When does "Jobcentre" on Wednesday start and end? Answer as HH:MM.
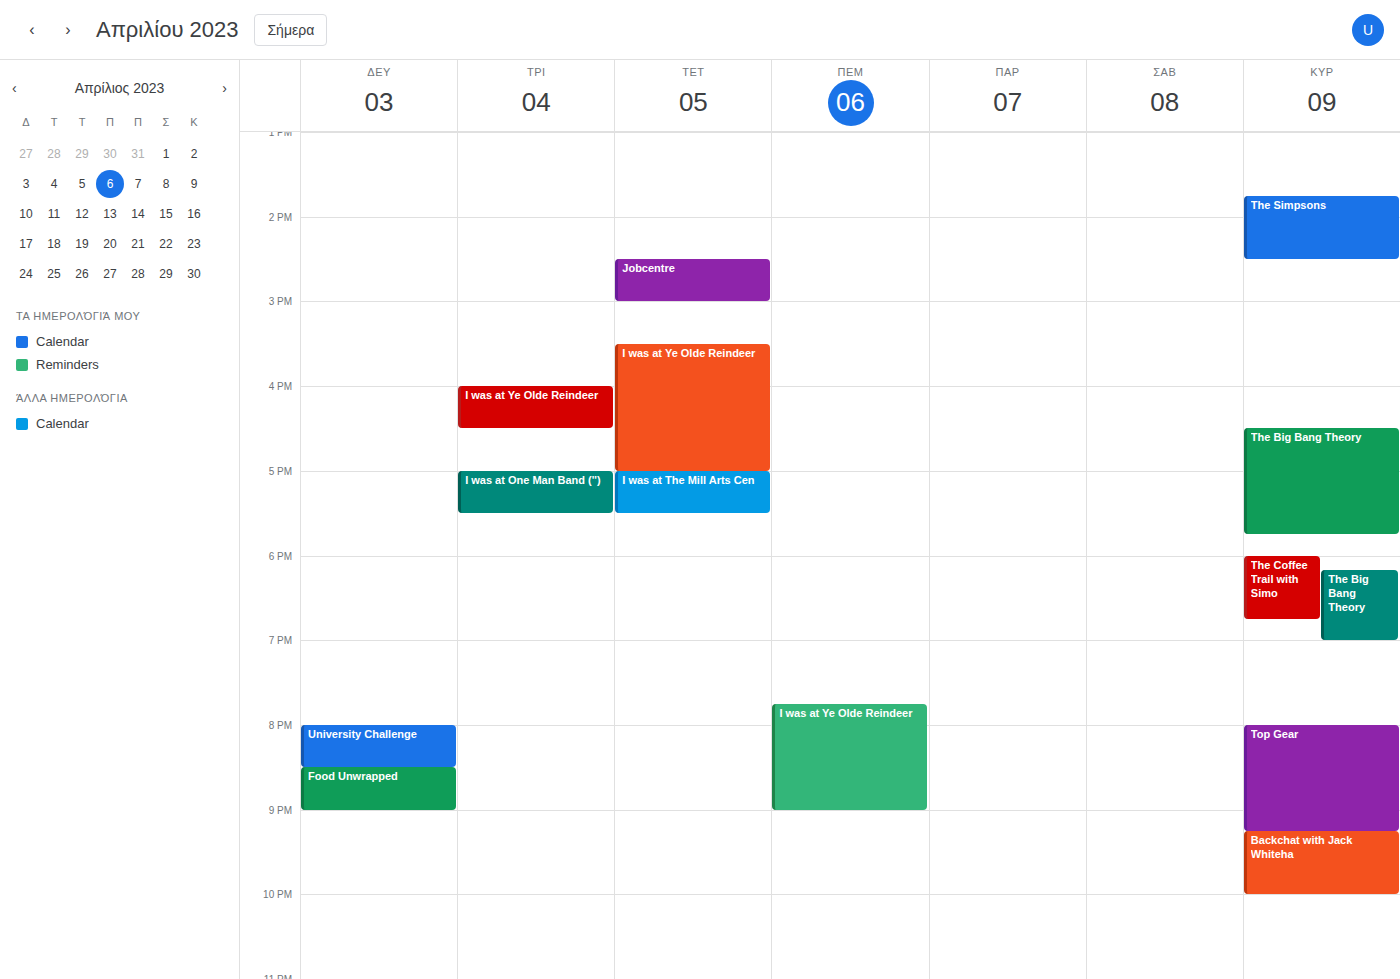
14:30 to 15:00